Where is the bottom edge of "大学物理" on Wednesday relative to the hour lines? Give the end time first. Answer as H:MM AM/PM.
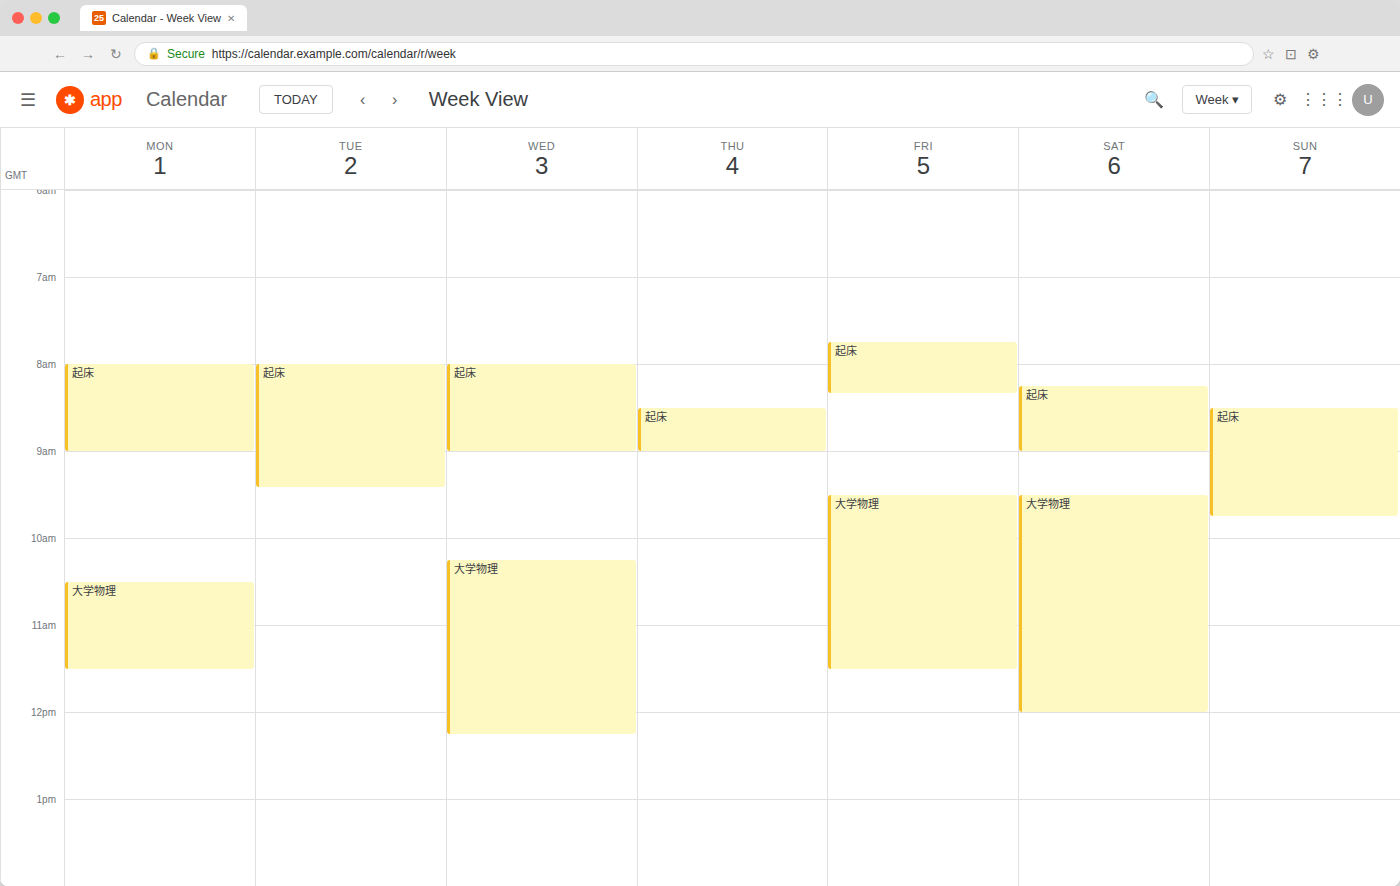
12:15 PM -- neither: a quarter of the way from the 12 PM line to the 1 PM line.